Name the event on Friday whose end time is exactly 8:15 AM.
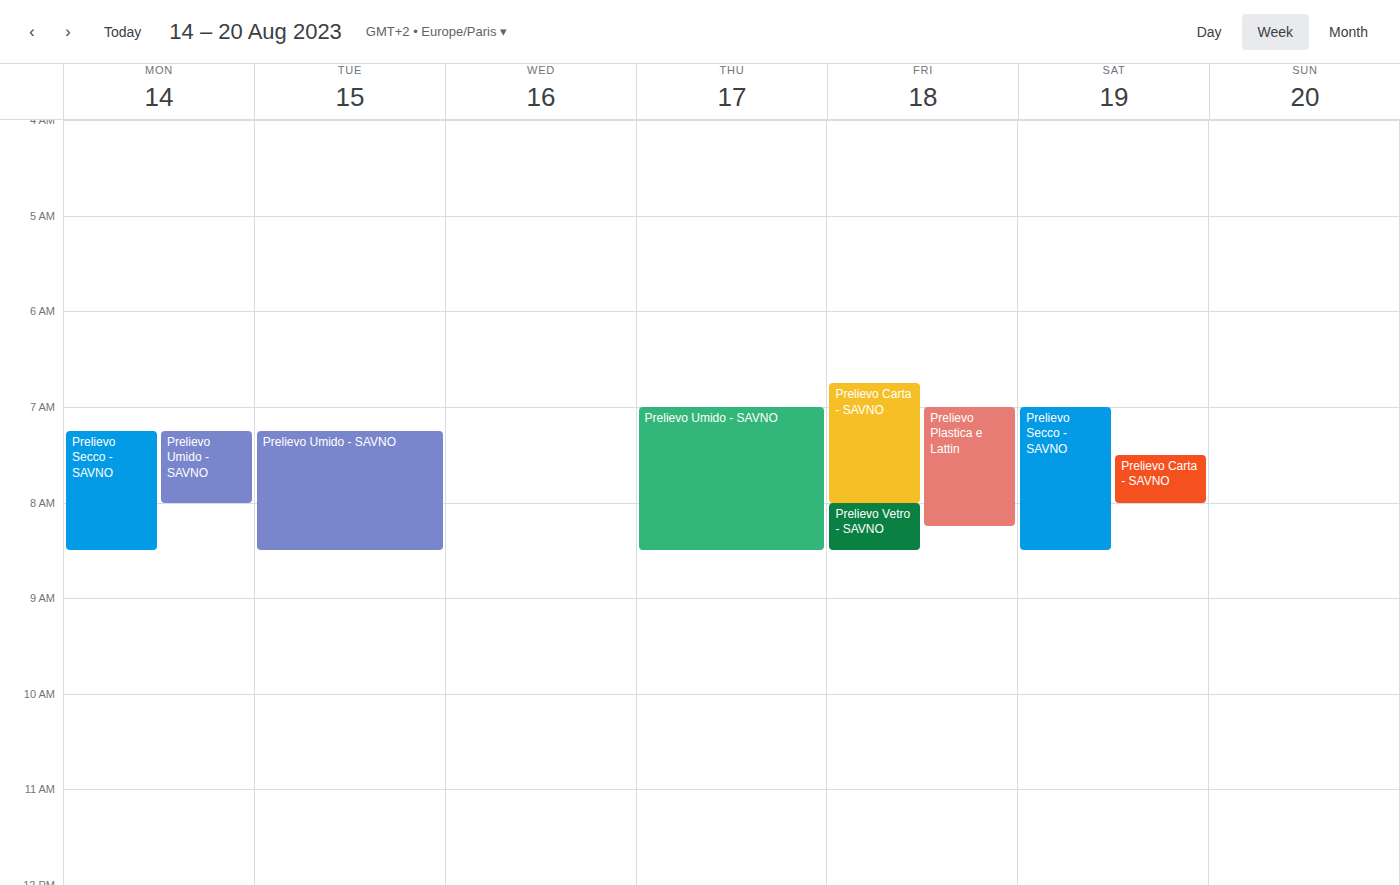
"Prelievo Plastica e Lattin"